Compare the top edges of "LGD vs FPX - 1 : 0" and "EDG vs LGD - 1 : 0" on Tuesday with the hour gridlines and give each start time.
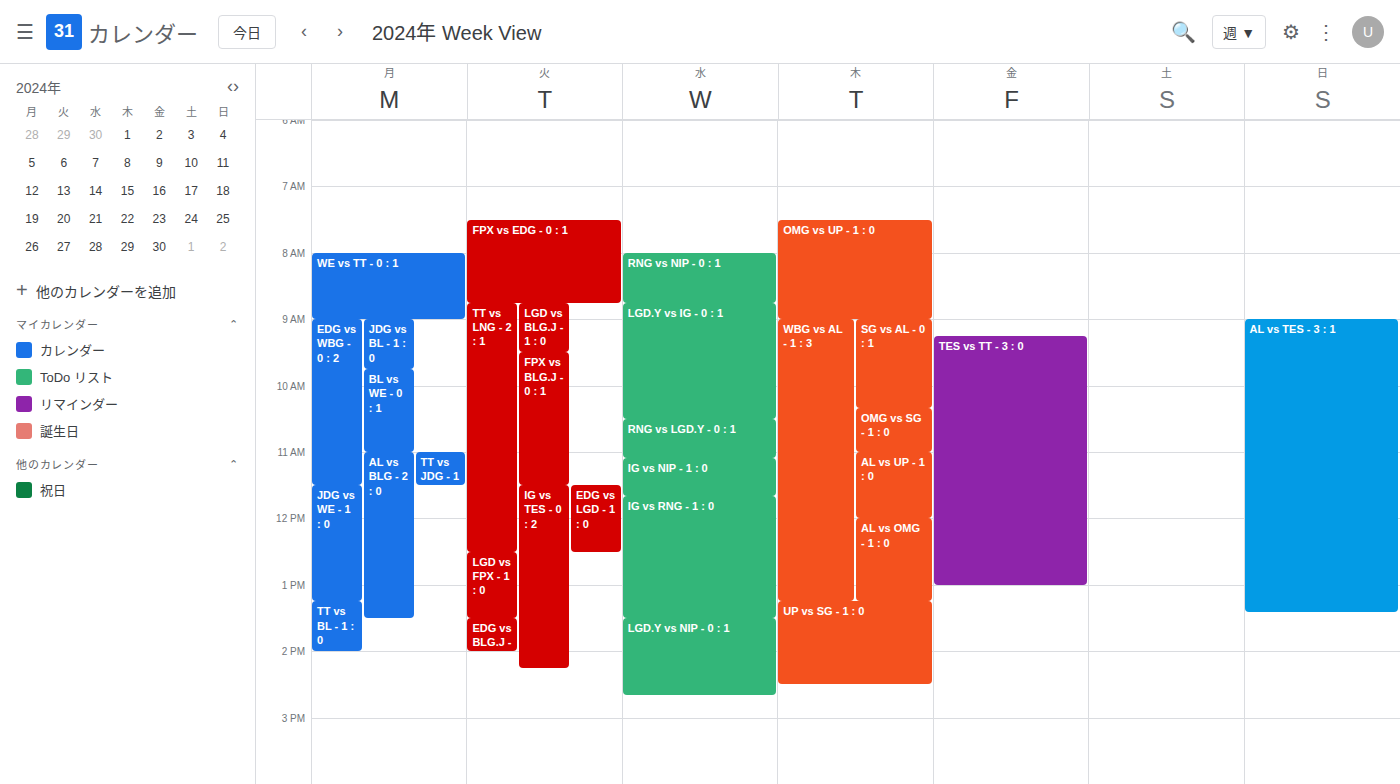
"LGD vs FPX - 1 : 0": 12:30 PM, halfway between the 12 PM and 1 PM lines. "EDG vs LGD - 1 : 0": 11:30 AM, halfway between the 11 AM and 12 PM lines.